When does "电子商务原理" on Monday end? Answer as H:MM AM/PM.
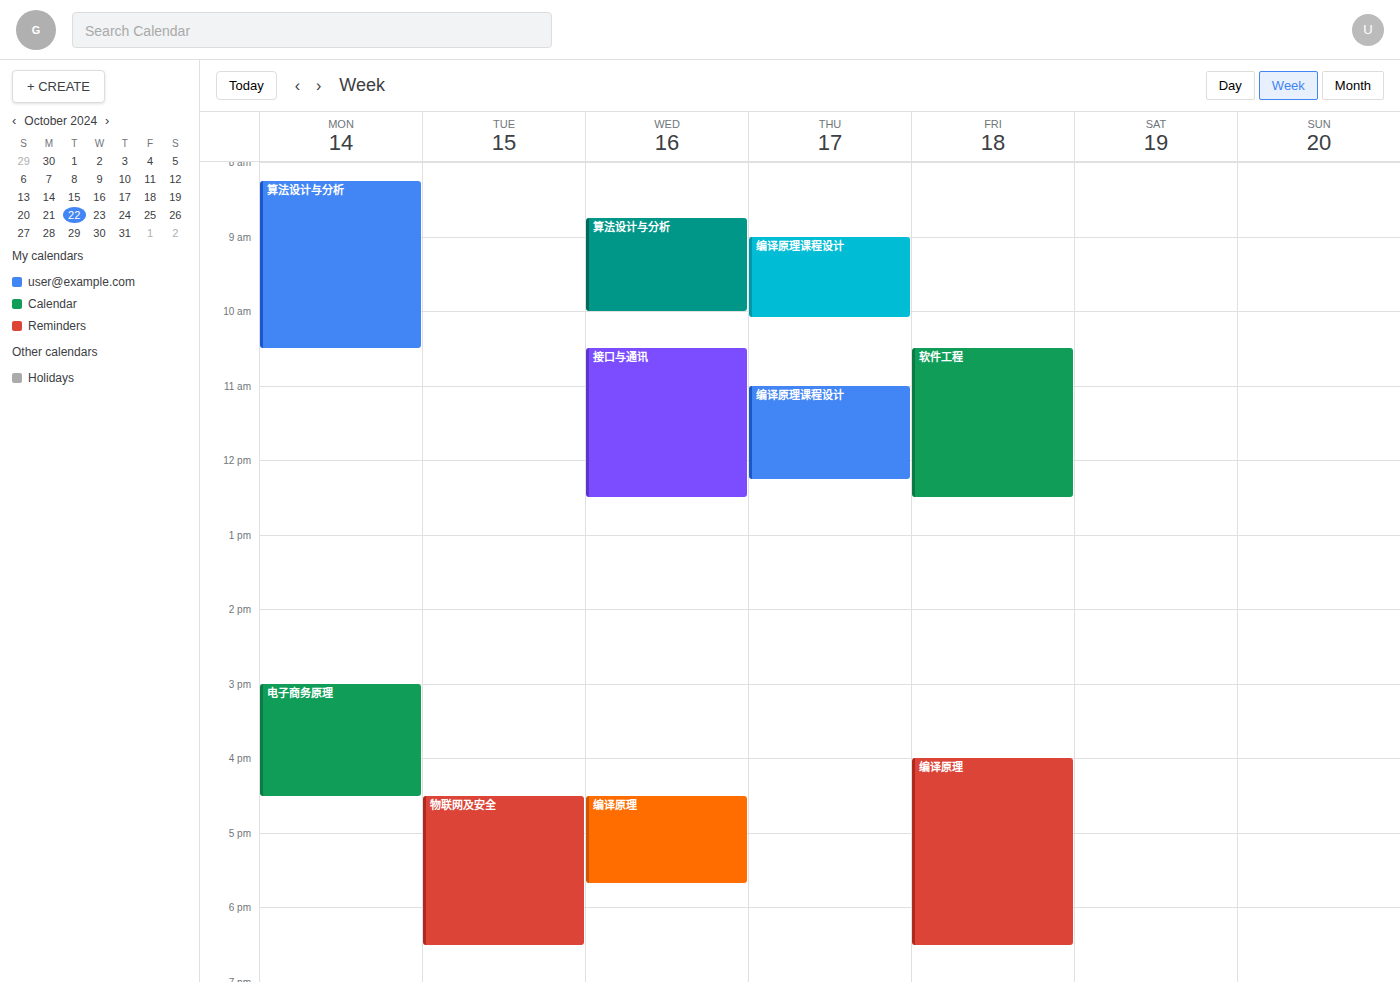
4:30 PM